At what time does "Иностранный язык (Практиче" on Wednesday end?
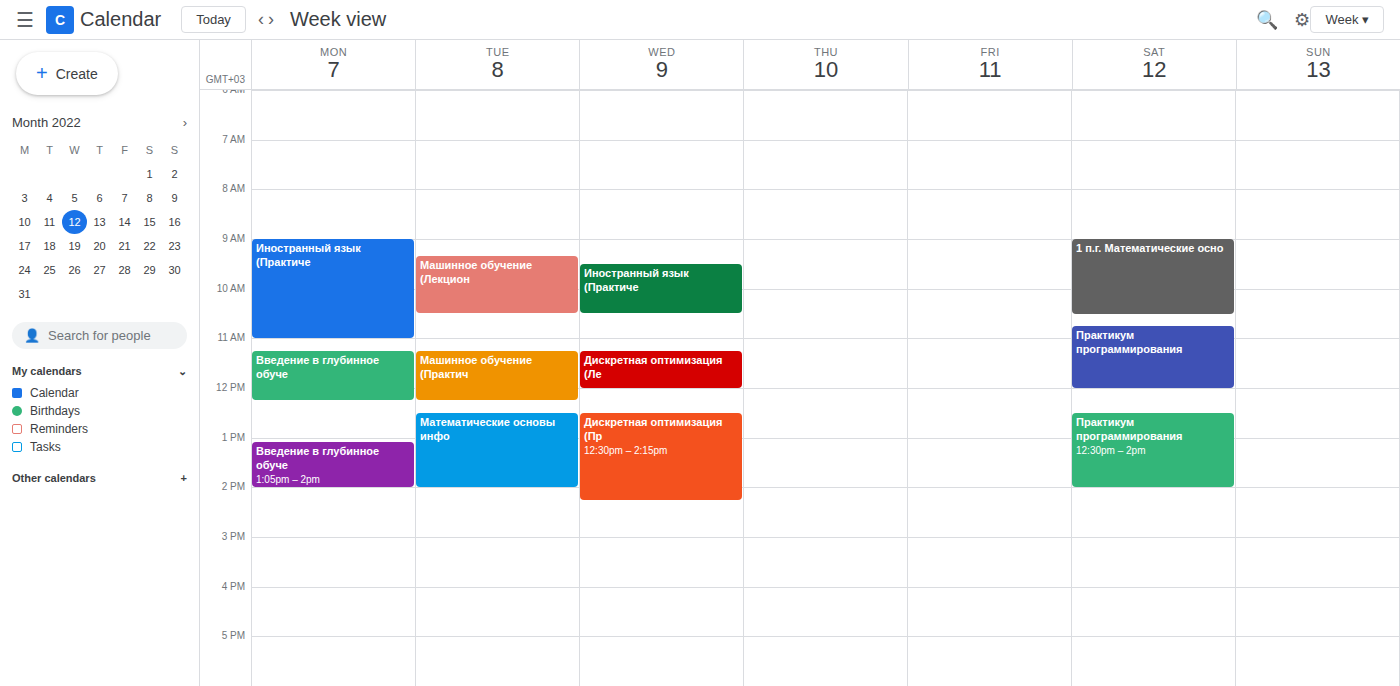
10:30 AM